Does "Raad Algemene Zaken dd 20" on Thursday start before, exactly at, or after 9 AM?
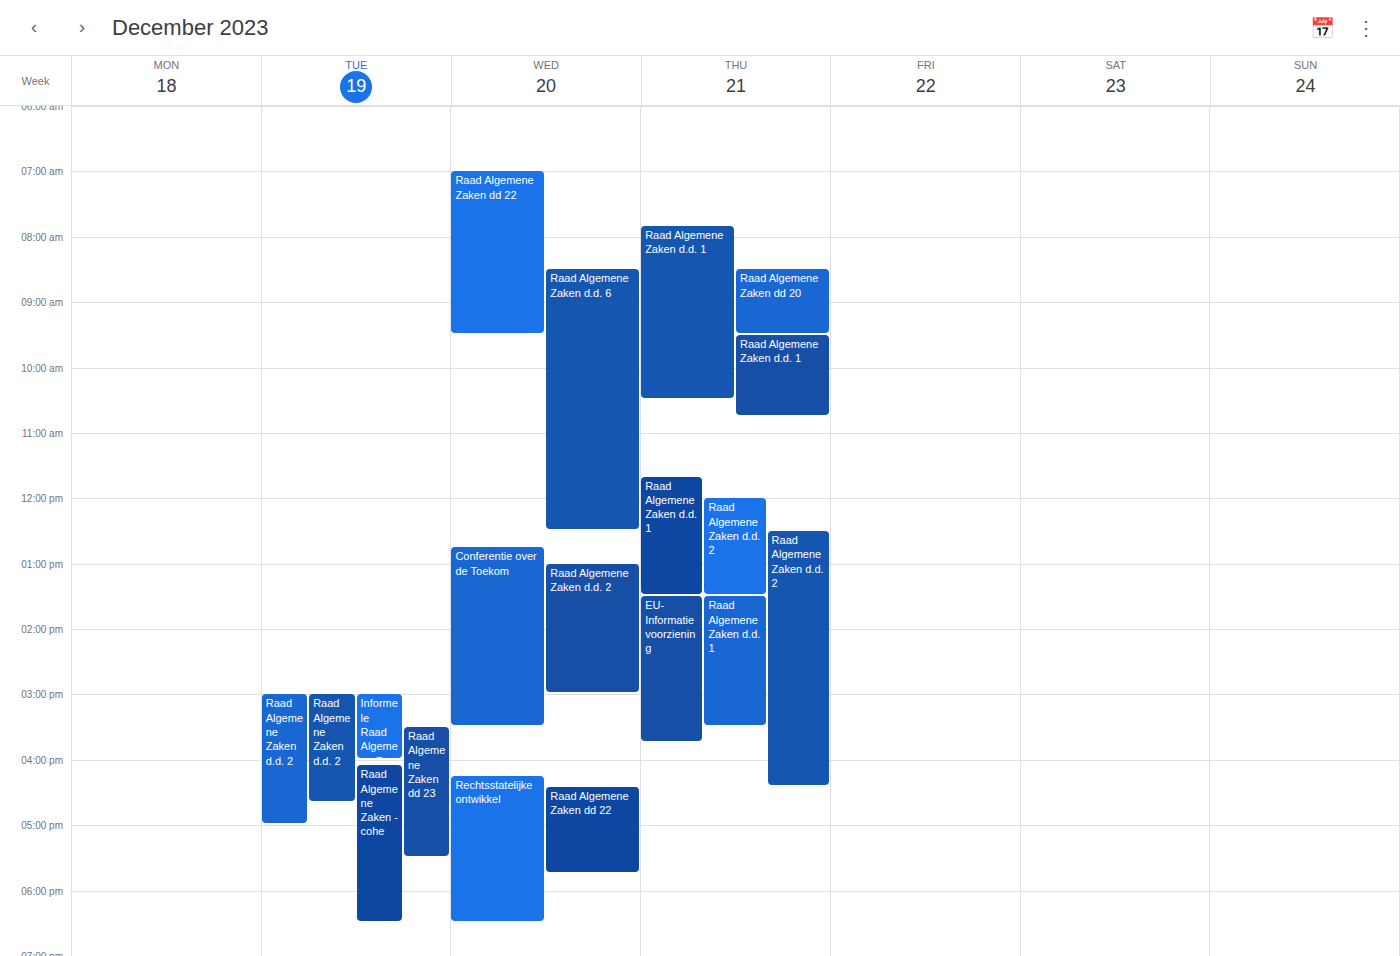
8:30 AM -- before 9 AM, 30 minutes above the 9 AM line.